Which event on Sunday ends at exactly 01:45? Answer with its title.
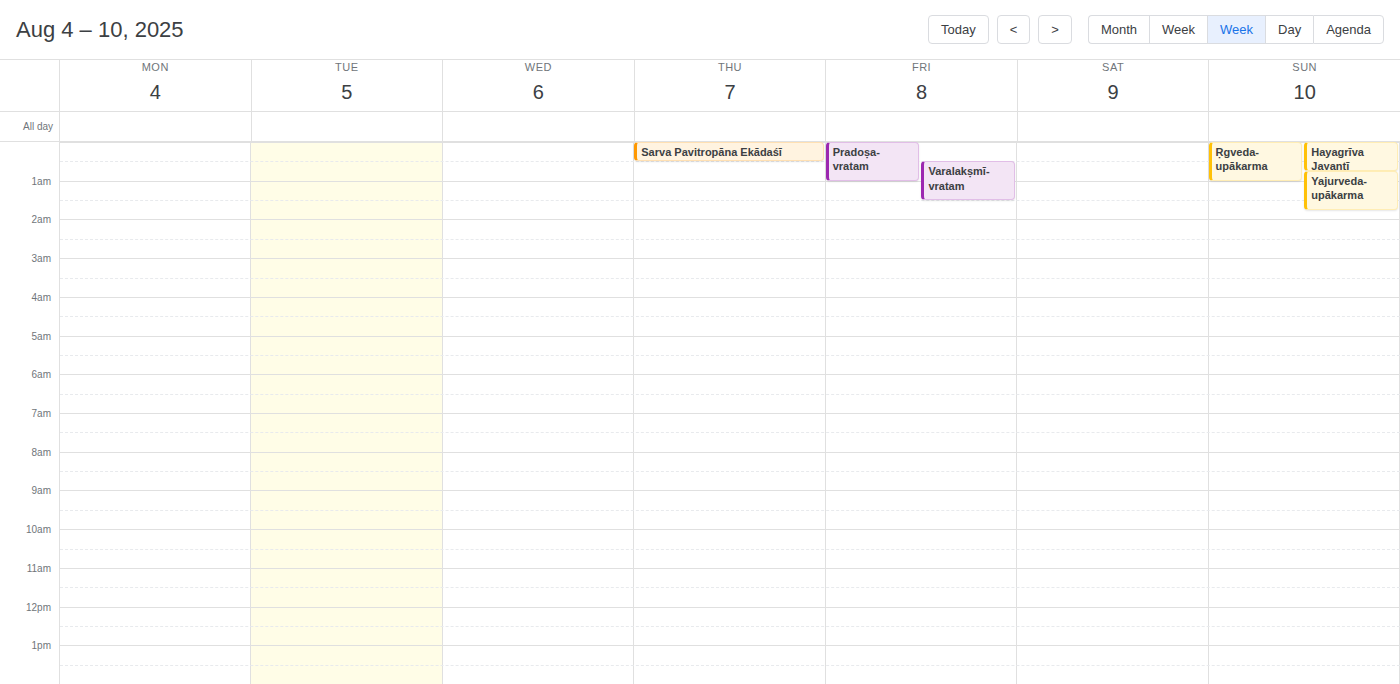
"Yajurveda-upākarma"